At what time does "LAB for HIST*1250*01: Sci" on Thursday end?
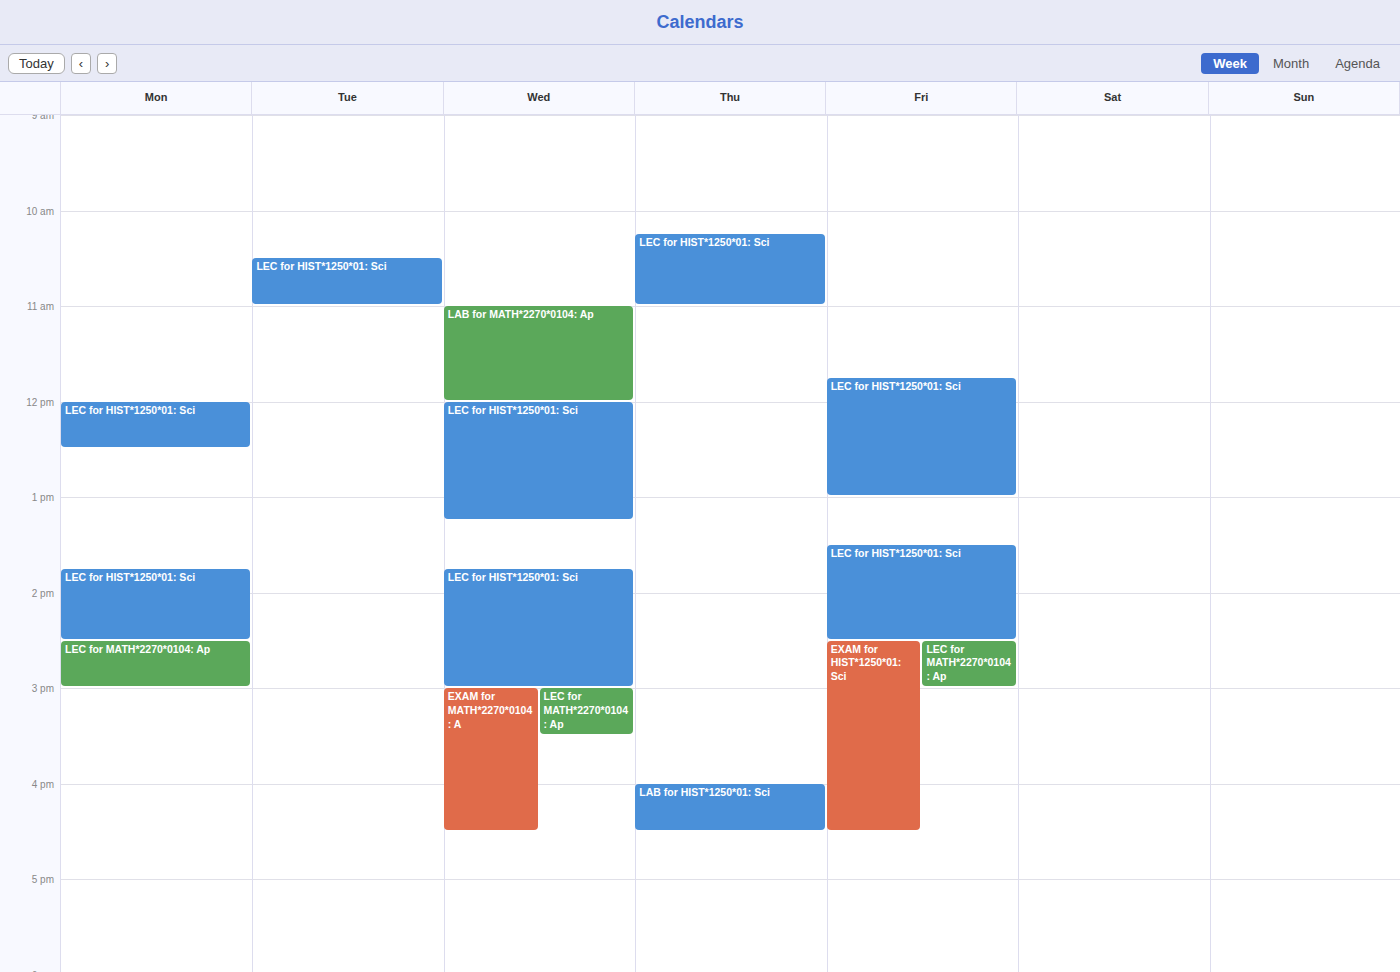
4:30 PM